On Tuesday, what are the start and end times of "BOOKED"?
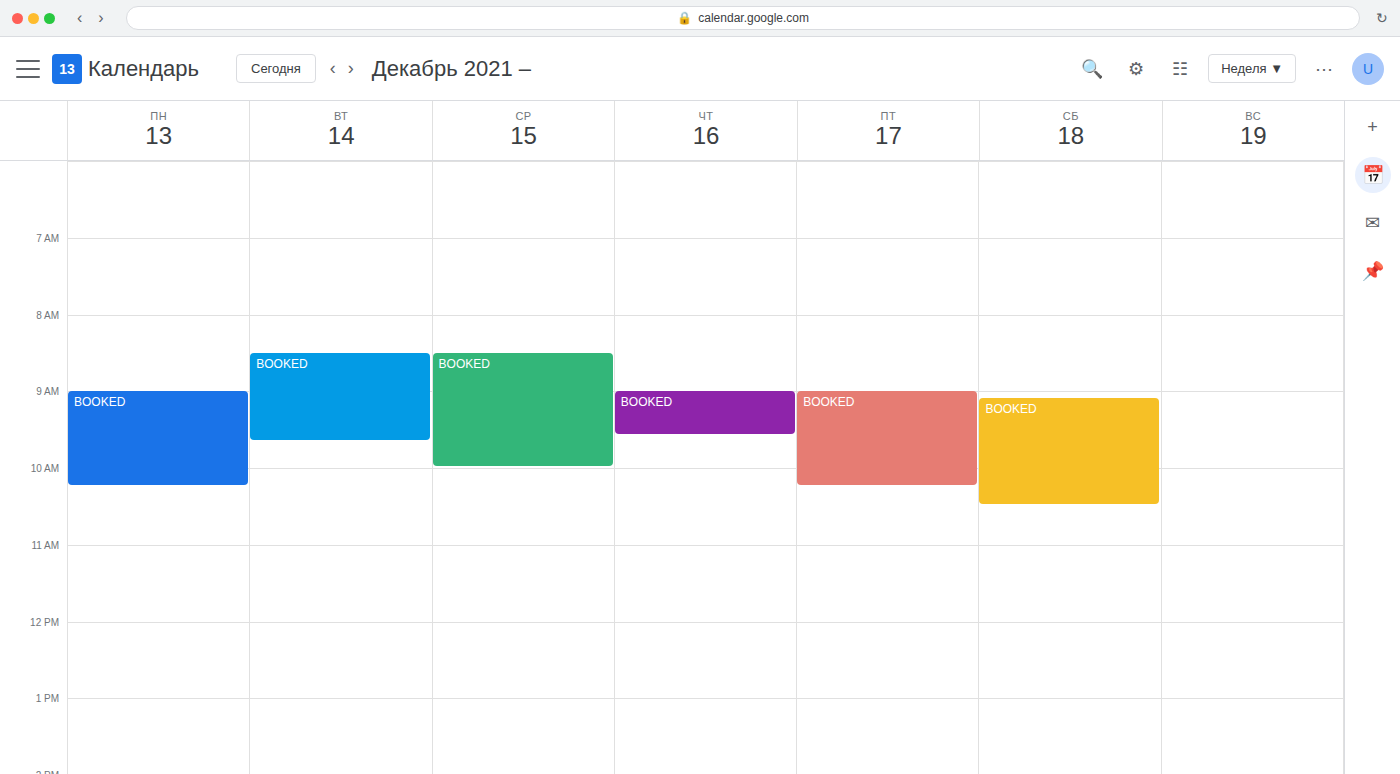
8:30 AM to 9:40 AM